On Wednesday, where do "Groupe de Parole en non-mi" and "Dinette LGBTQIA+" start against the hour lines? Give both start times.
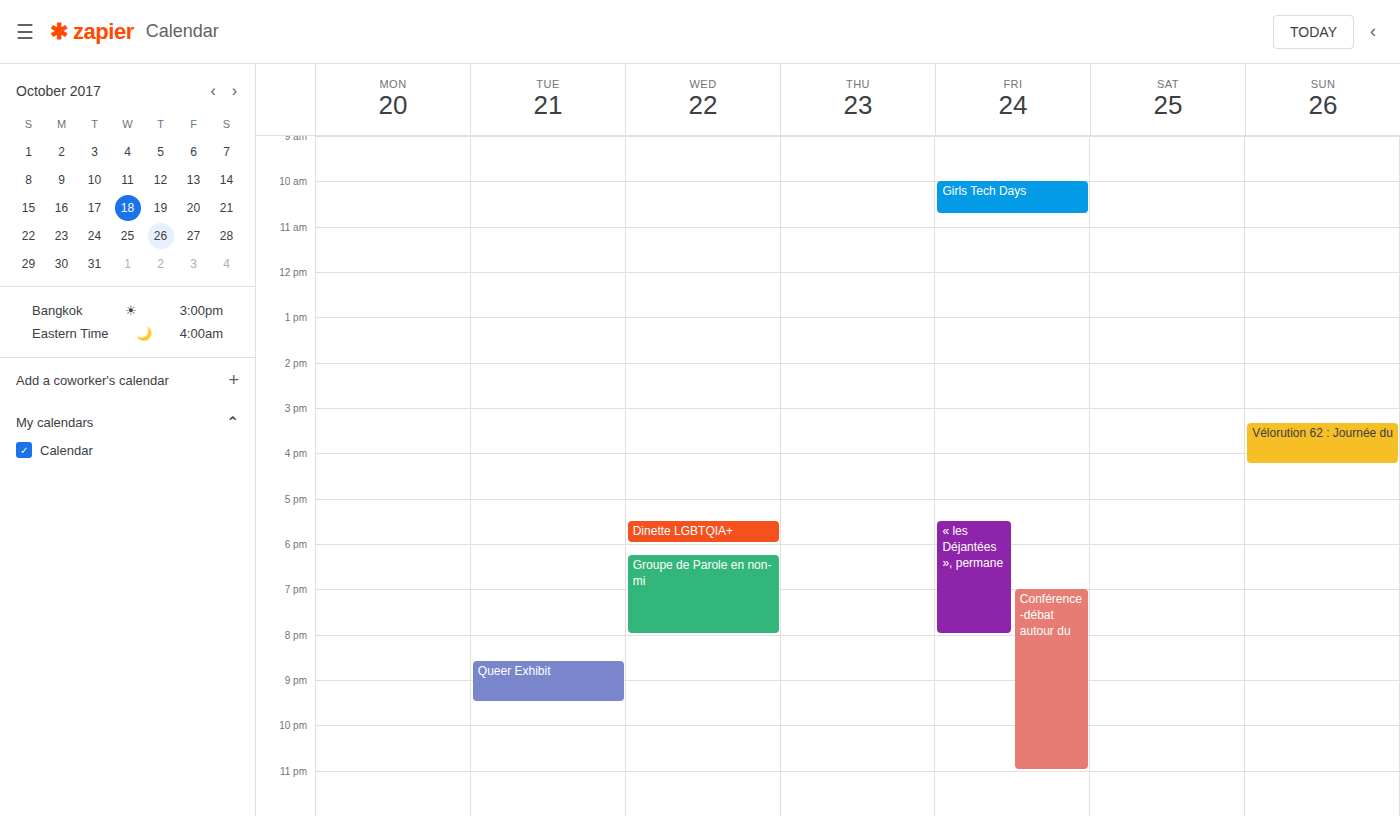
"Groupe de Parole en non-mi": 6:15 PM, neither: a quarter of the way from the 6 PM line to the 7 PM line. "Dinette LGBTQIA+": 5:30 PM, halfway between the 5 PM and 6 PM lines.